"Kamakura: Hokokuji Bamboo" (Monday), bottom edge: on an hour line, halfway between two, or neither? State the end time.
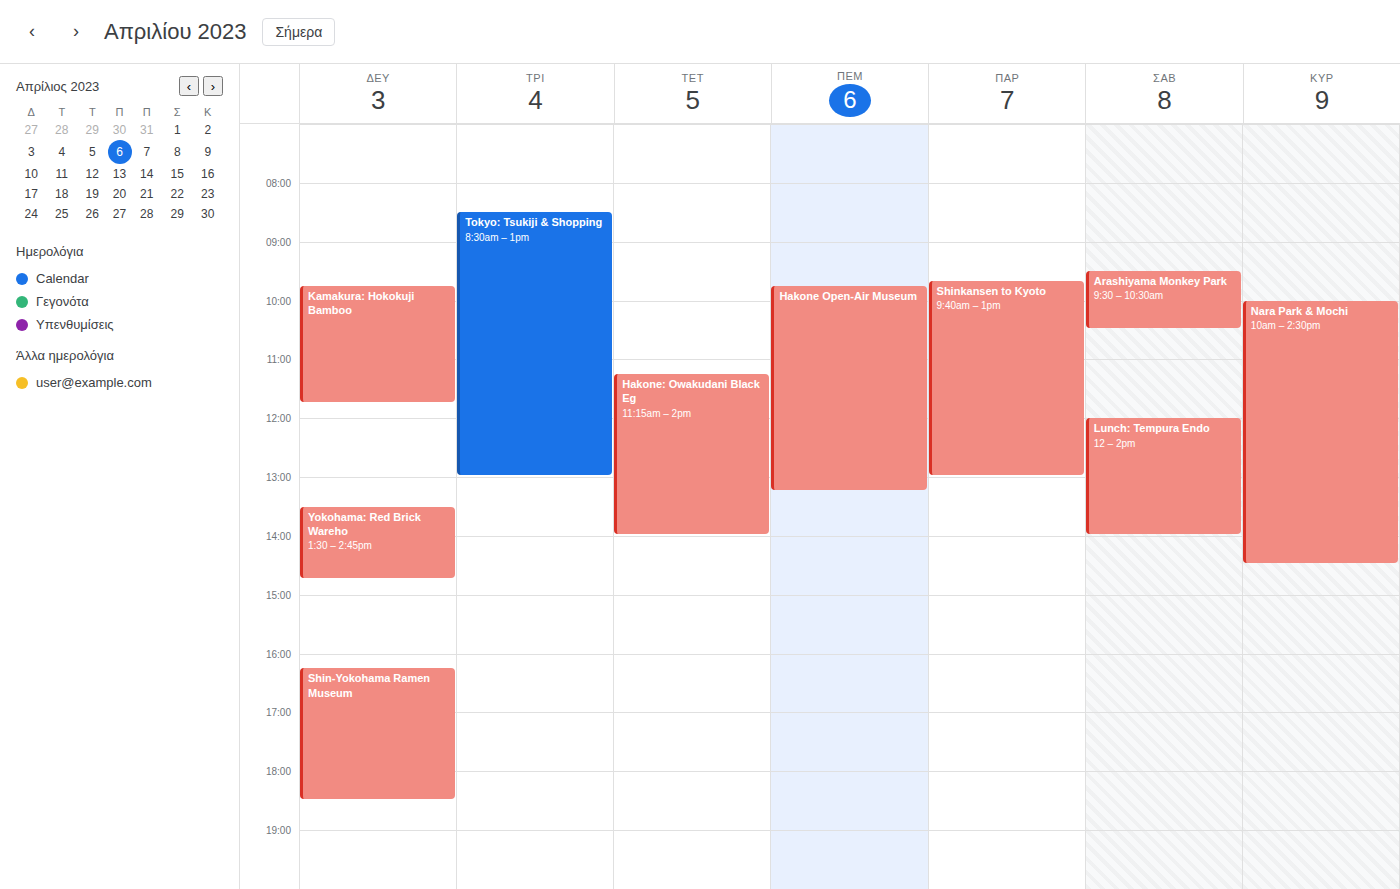
11:45 -- neither: three quarters of the way from the 11:00 line to the 12:00 line.